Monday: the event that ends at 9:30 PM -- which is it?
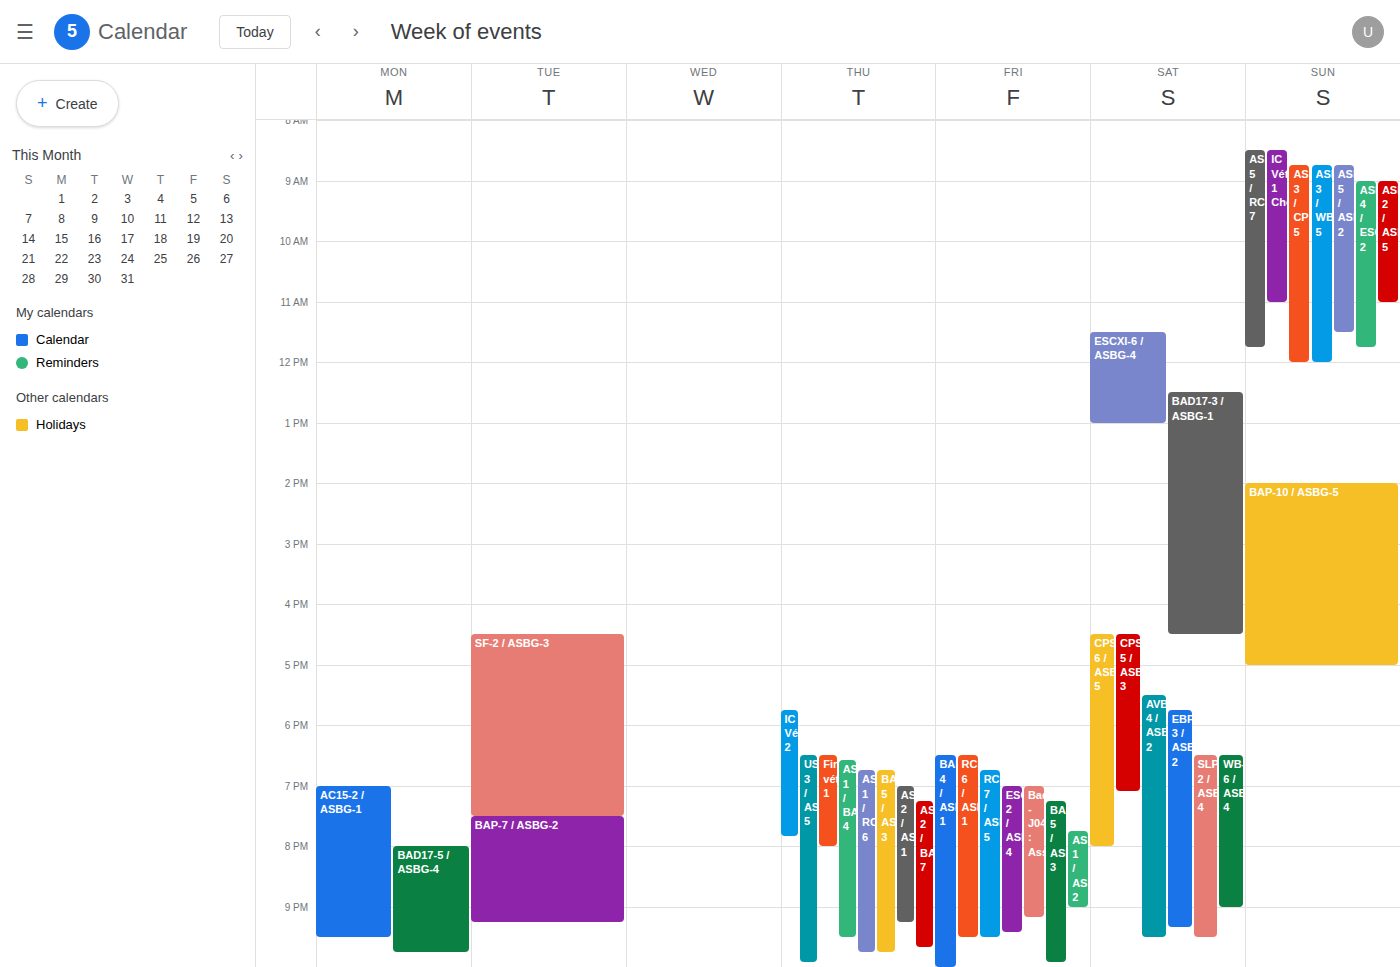
"AC15-2 / ASBG-1"